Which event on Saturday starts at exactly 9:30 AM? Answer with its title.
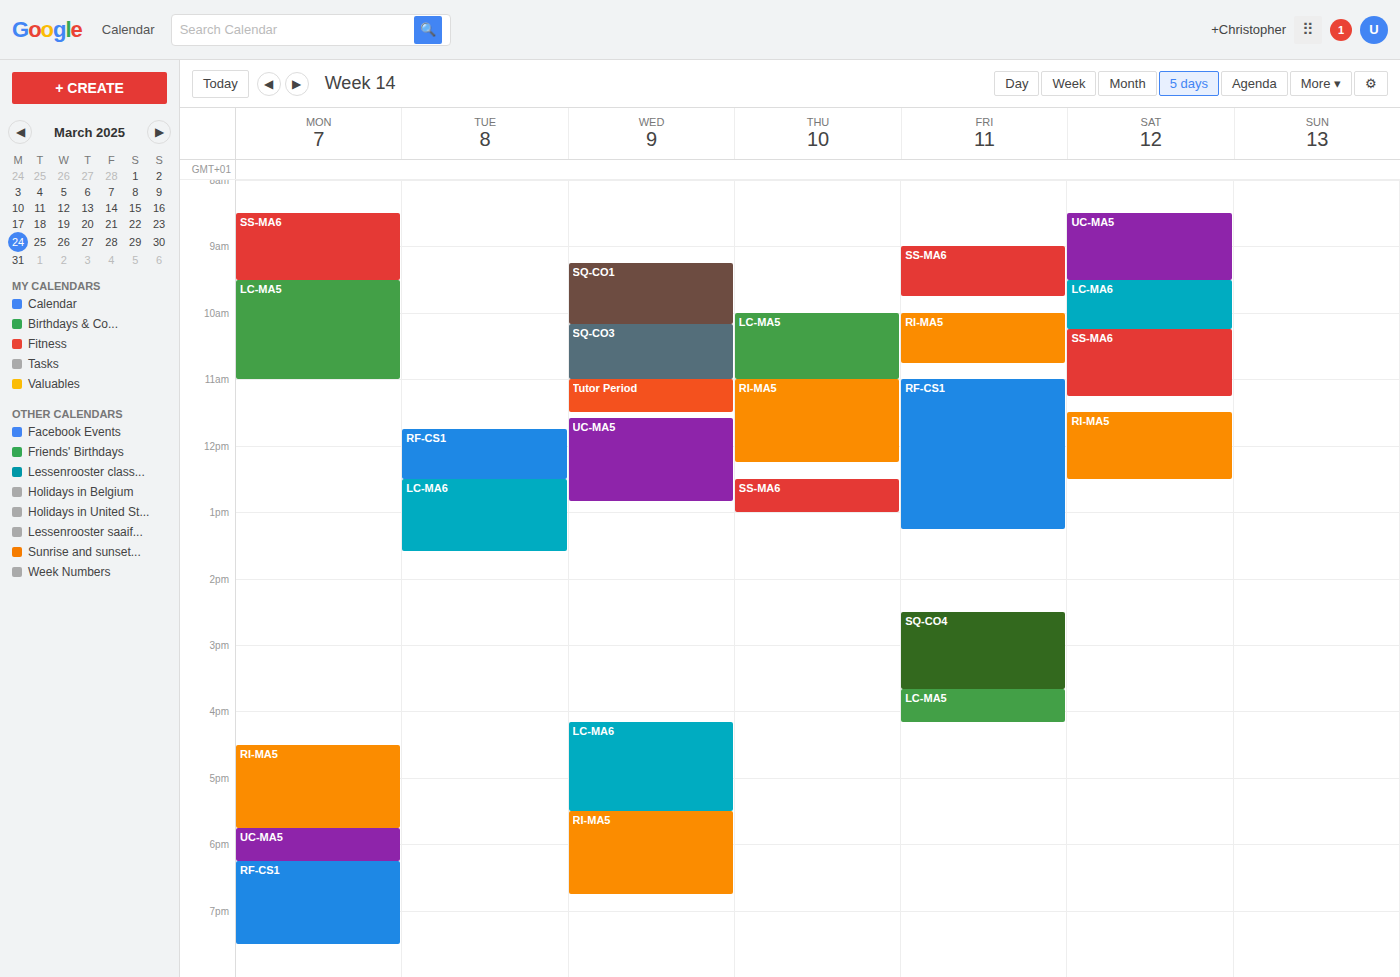
"LC-MA6"